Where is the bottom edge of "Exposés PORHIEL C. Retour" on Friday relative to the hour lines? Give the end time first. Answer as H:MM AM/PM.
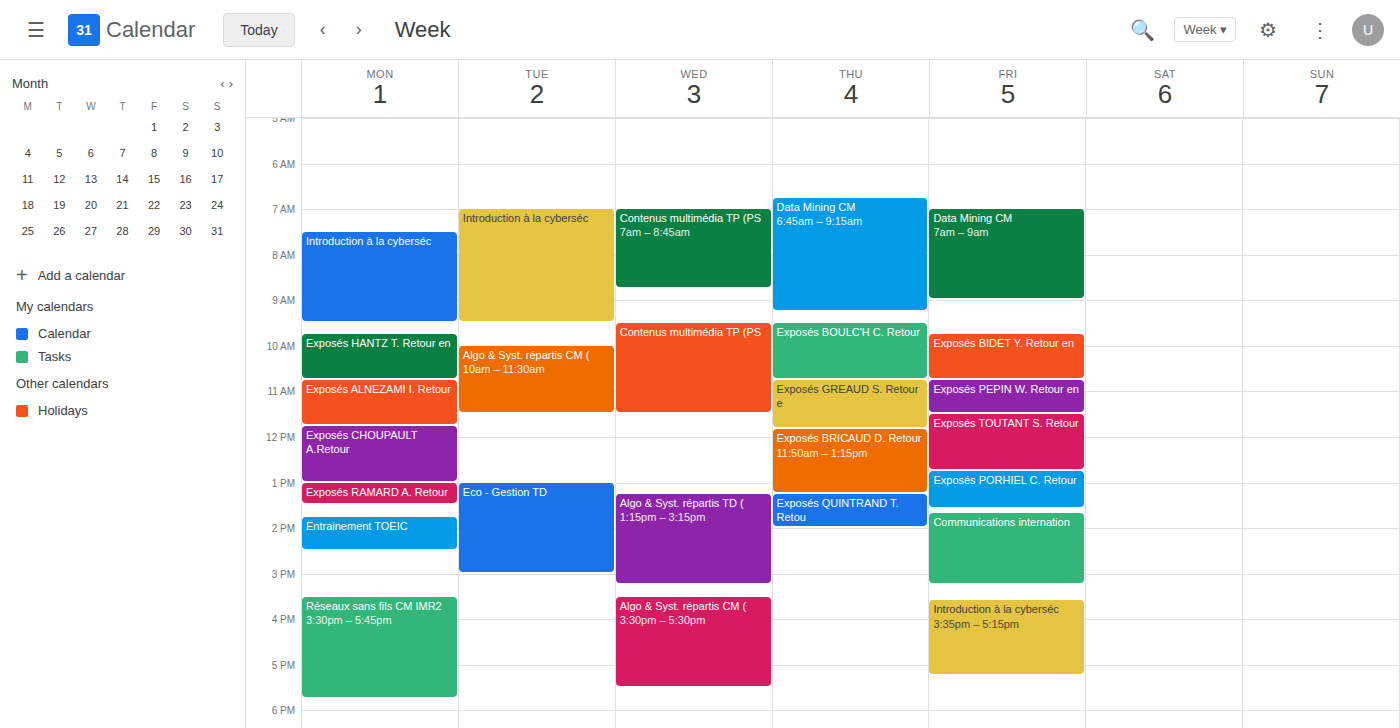
1:35 PM -- neither: 35 minutes below the 1 PM line and 25 minutes above the 2 PM line.